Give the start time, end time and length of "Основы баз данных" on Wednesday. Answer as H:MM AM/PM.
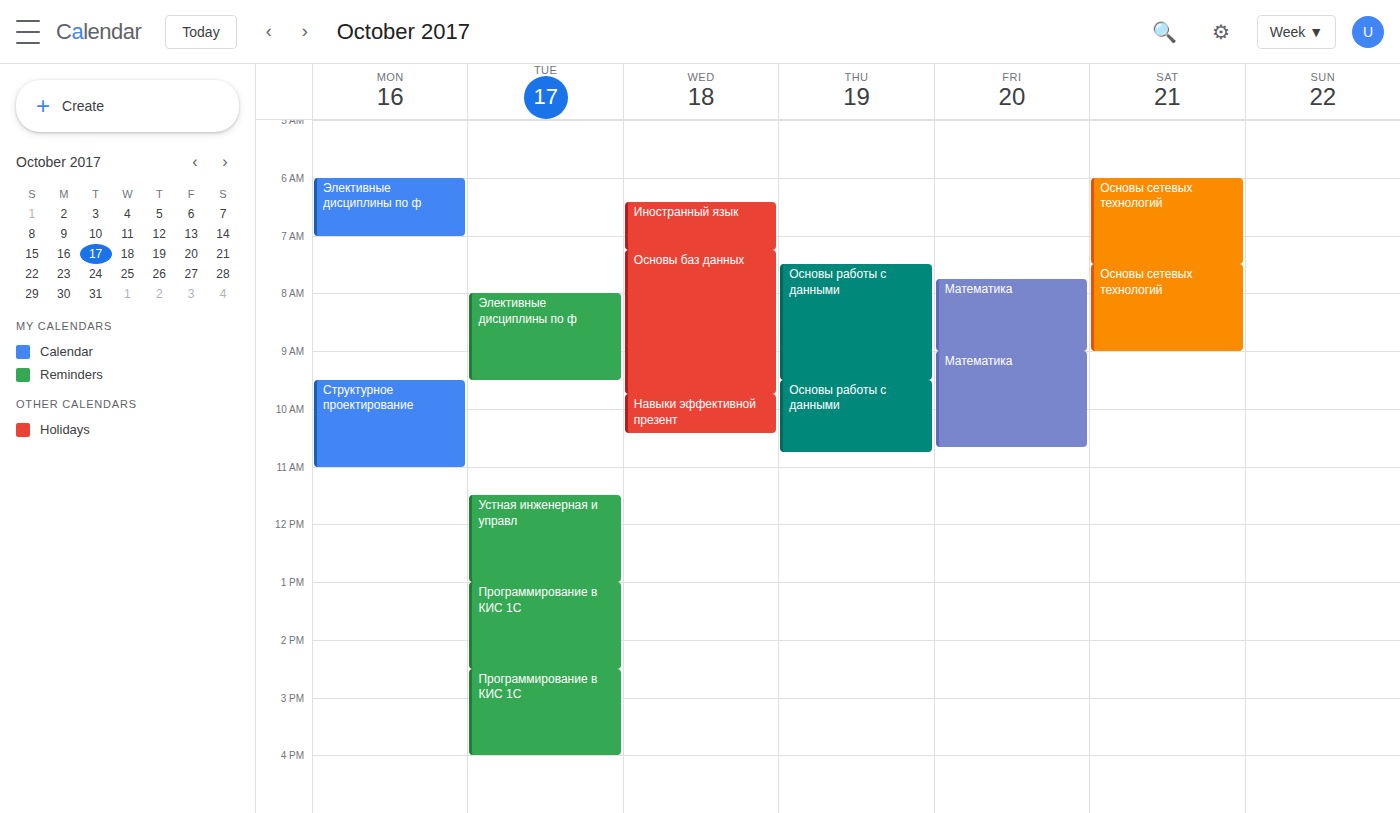
7:15 AM to 9:45 AM, 2 hours 30 minutes